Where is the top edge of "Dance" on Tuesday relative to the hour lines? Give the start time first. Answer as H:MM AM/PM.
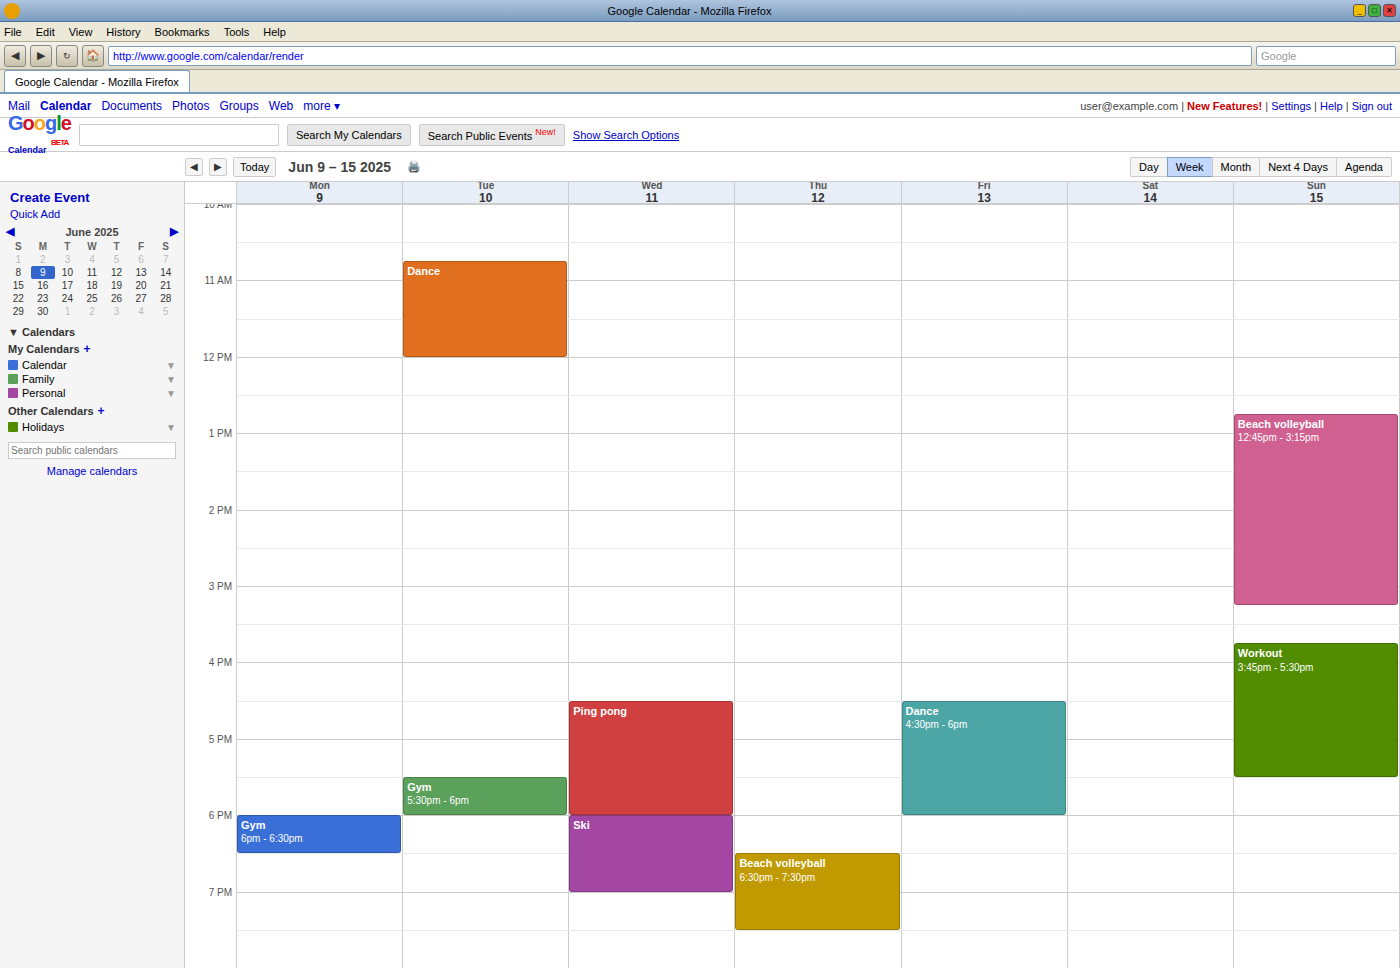
10:45 AM -- neither: three quarters of the way from the 10 AM line to the 11 AM line.